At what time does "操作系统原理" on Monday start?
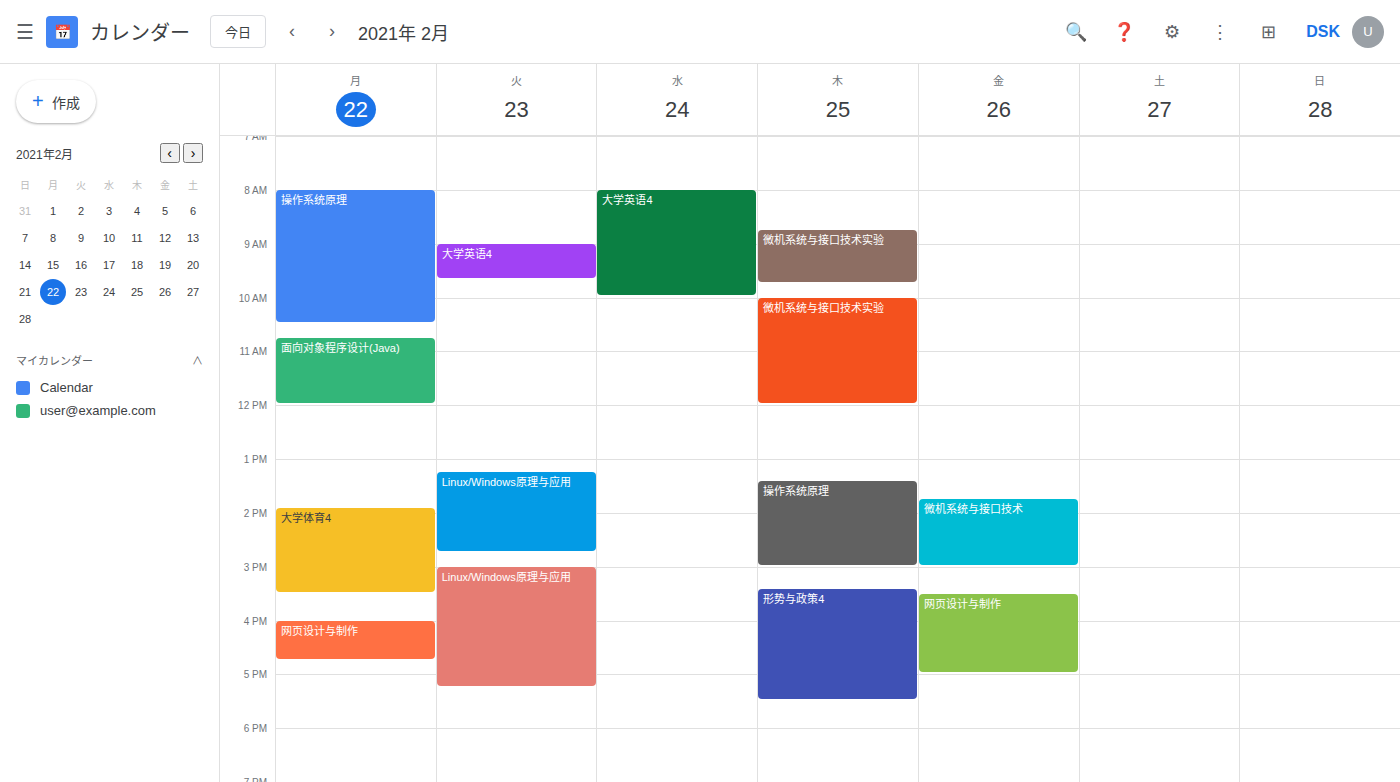
8:00 AM